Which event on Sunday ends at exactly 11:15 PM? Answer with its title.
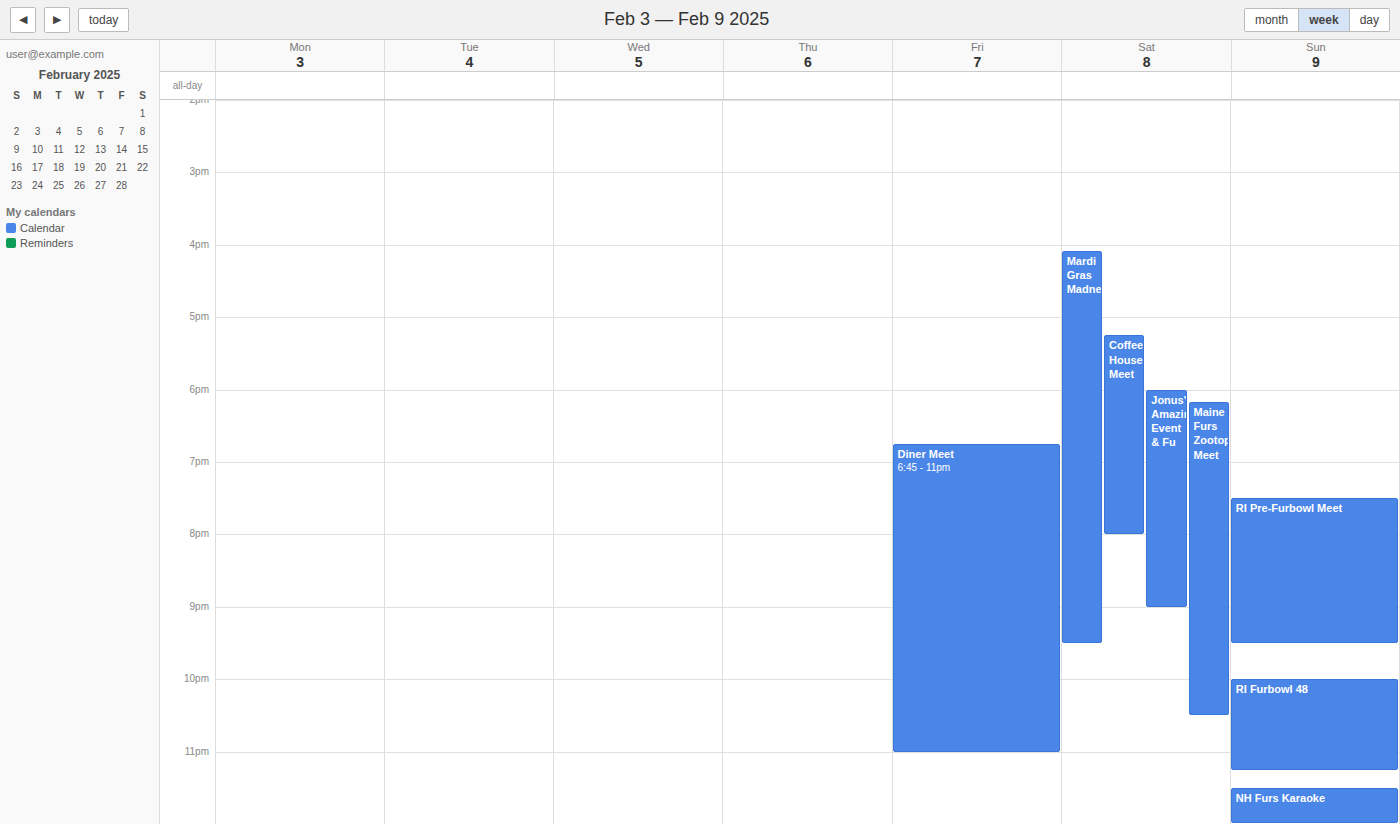
"RI Furbowl 48"